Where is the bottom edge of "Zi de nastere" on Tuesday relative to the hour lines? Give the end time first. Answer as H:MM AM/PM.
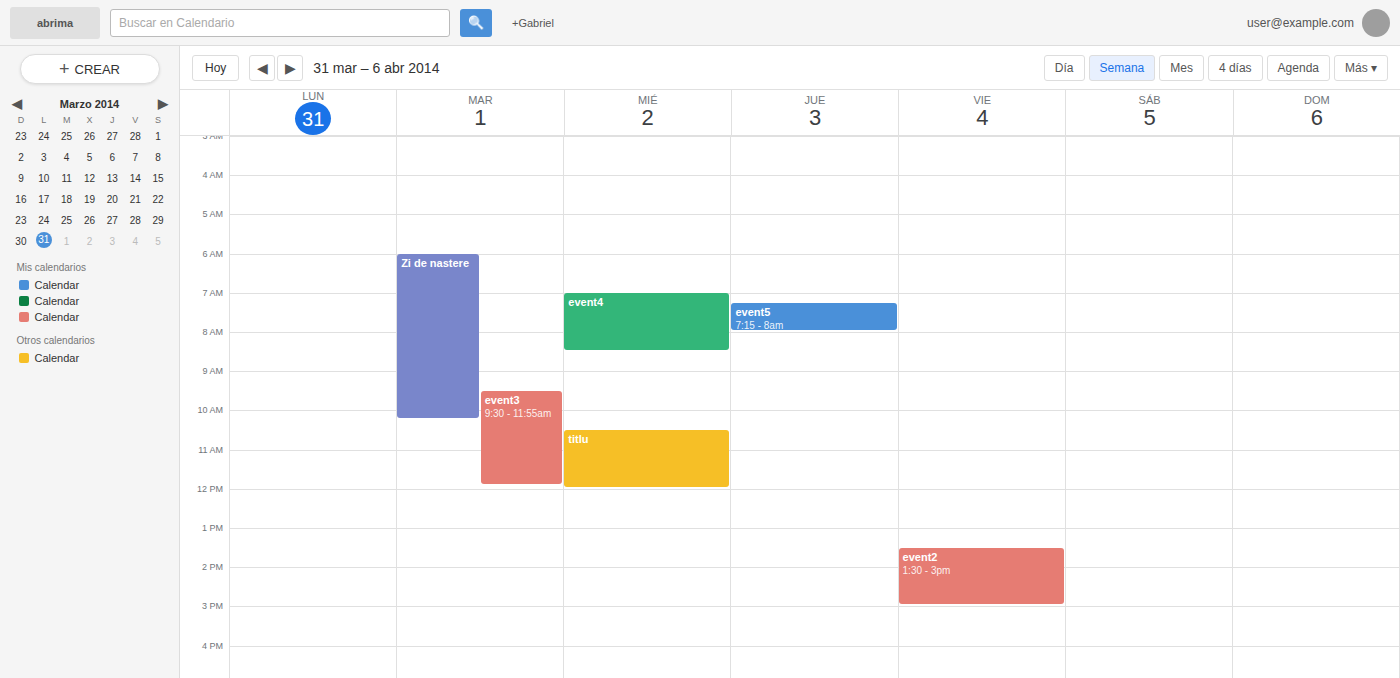
10:15 AM -- neither: a quarter of the way from the 10 AM line to the 11 AM line.